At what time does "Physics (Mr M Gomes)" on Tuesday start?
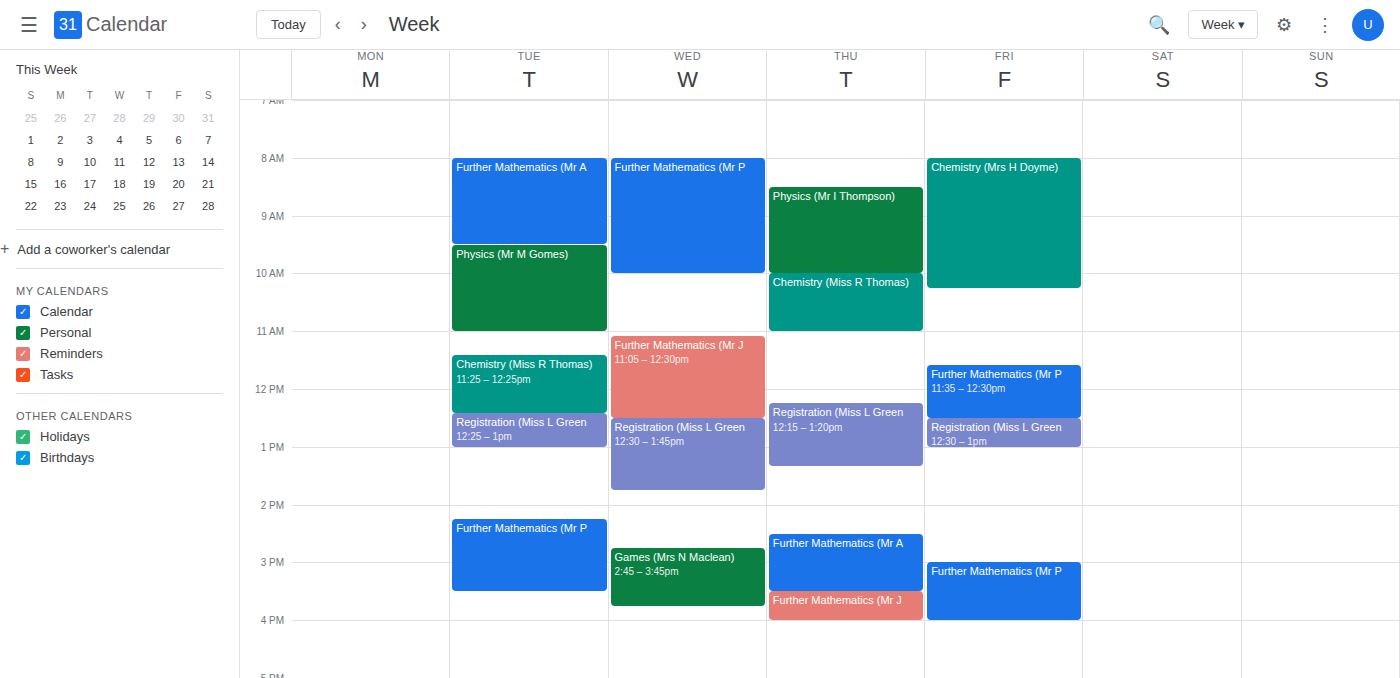
9:30 AM